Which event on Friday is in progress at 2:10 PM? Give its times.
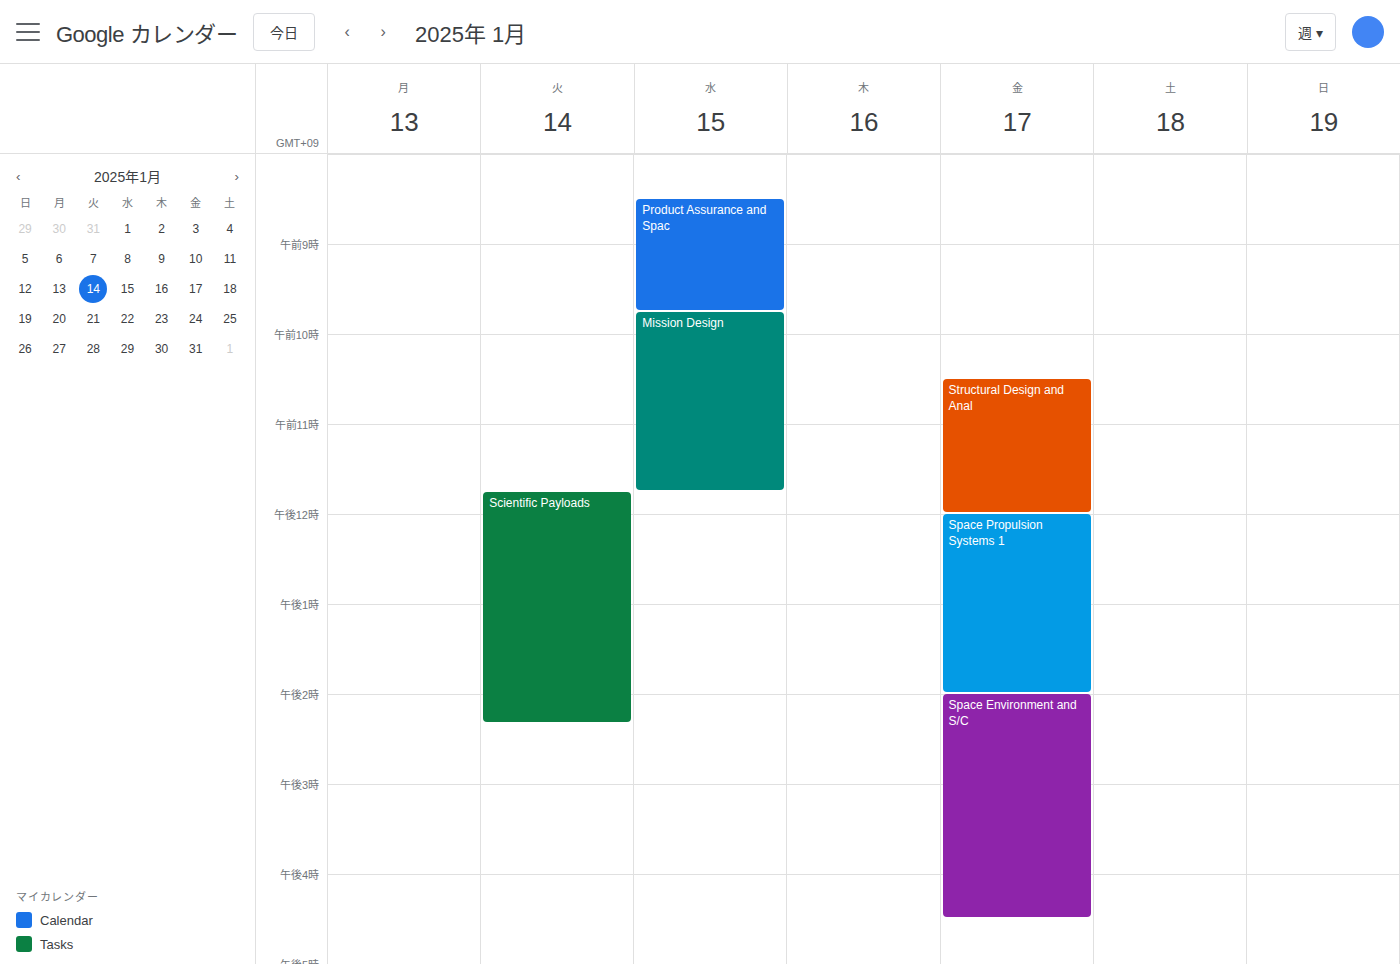
"Space Environment and S/C", 2:00 PM to 4:30 PM